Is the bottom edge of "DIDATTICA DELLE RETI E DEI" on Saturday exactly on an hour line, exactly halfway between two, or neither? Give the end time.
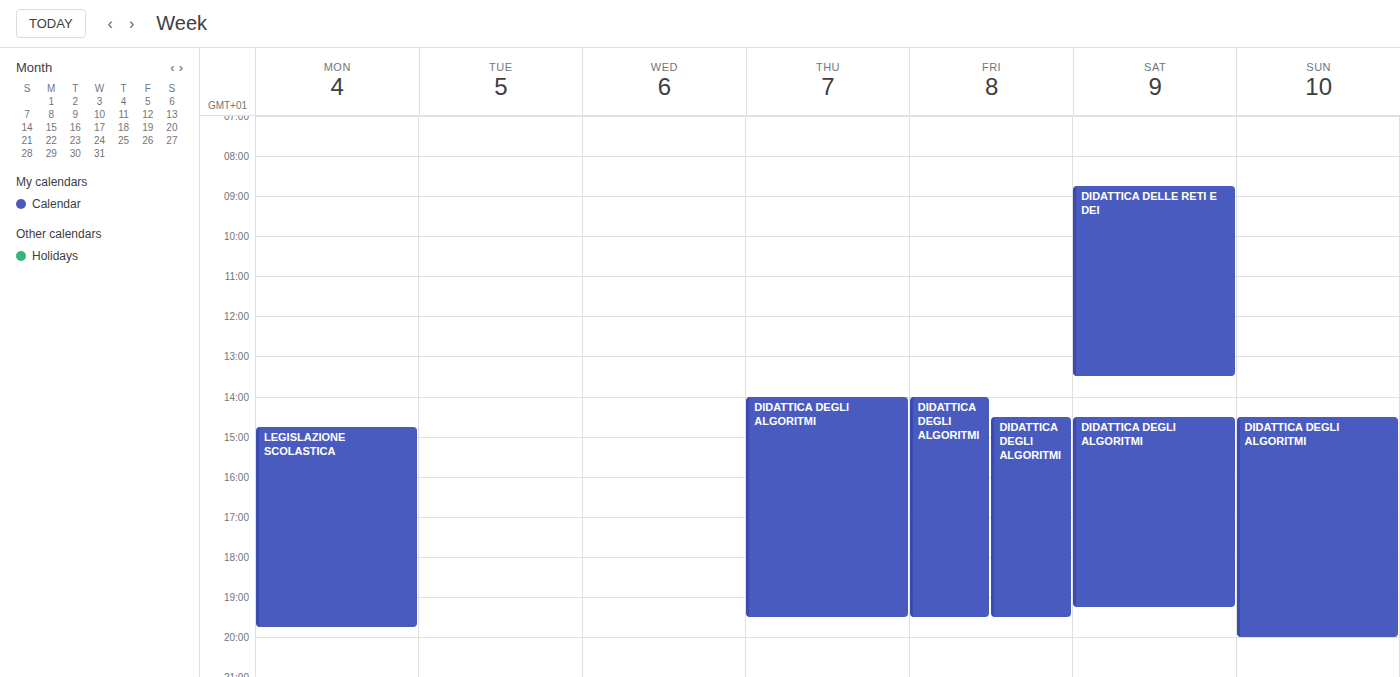
1:30 PM -- halfway between the 1 PM and 2 PM lines.